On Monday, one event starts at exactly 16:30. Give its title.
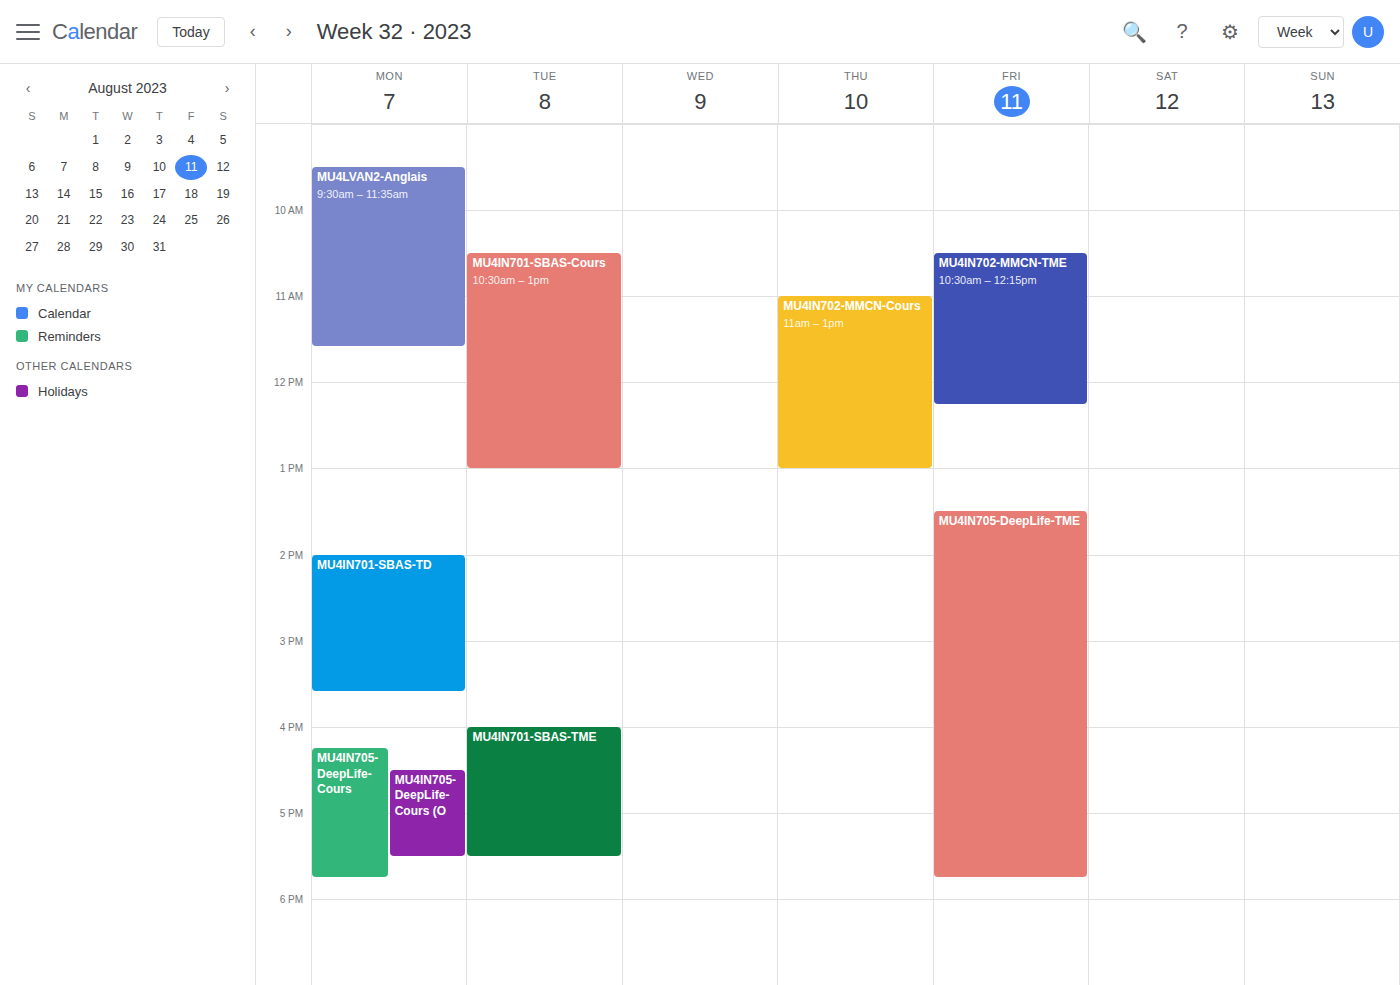
"MU4IN705-DeepLife-Cours (O"